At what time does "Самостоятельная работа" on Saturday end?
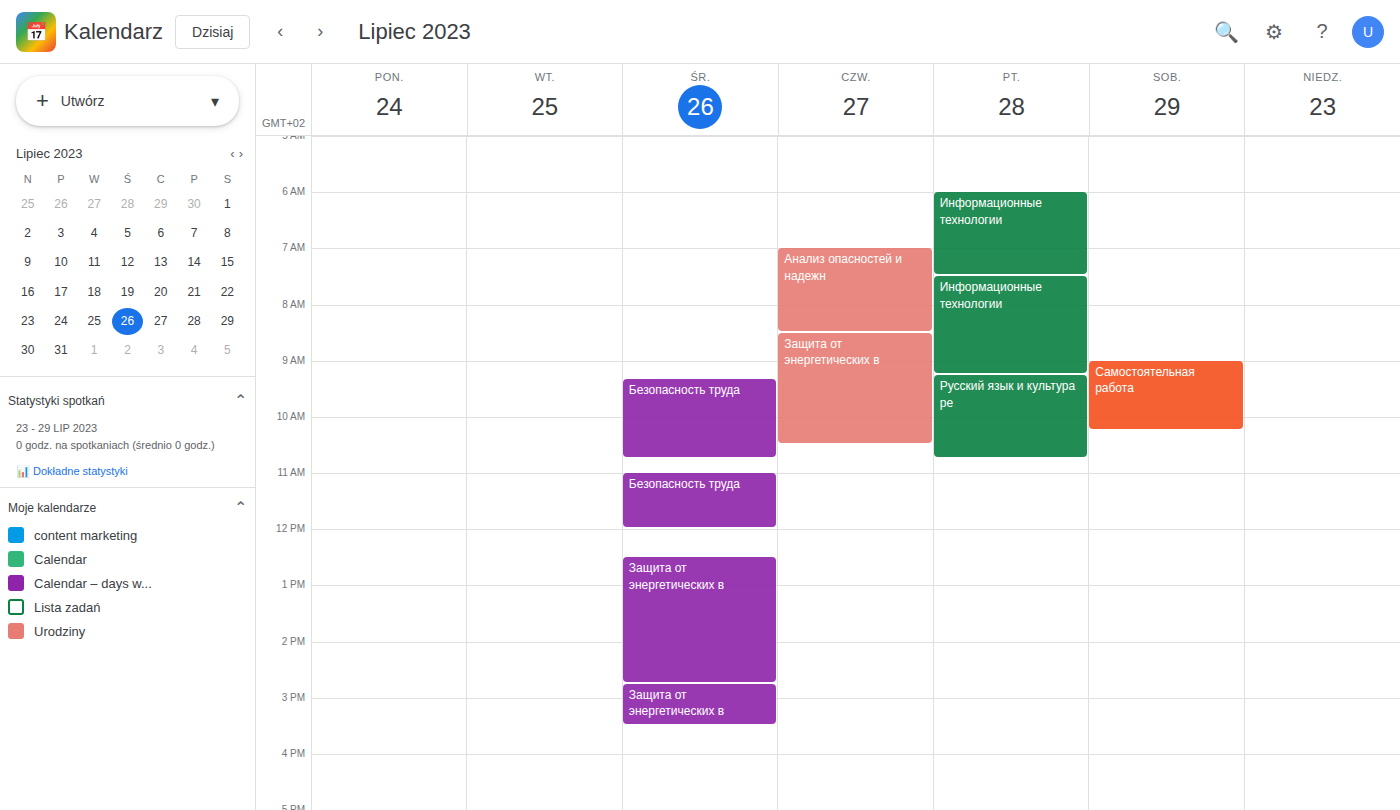
10:15 AM